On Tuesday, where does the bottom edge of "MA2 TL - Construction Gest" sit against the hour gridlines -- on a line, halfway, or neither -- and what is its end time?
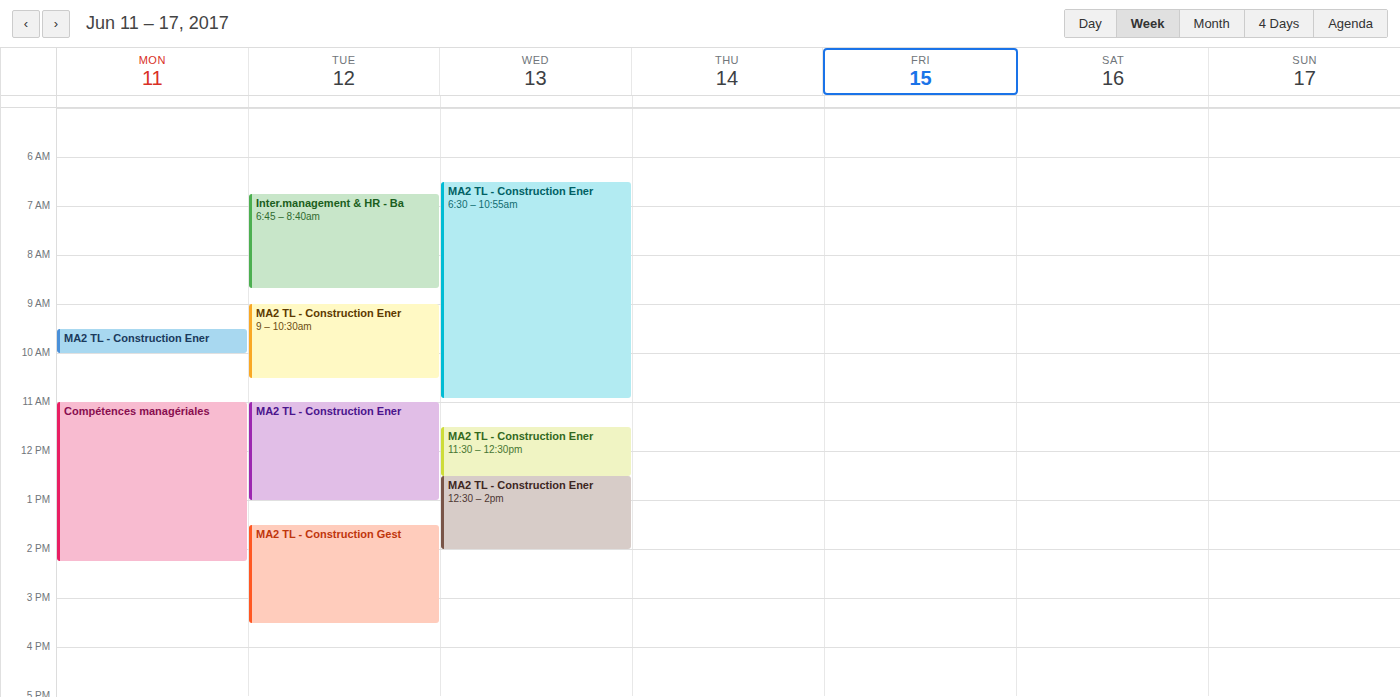
15:30 -- halfway between the 15:00 and 16:00 lines.